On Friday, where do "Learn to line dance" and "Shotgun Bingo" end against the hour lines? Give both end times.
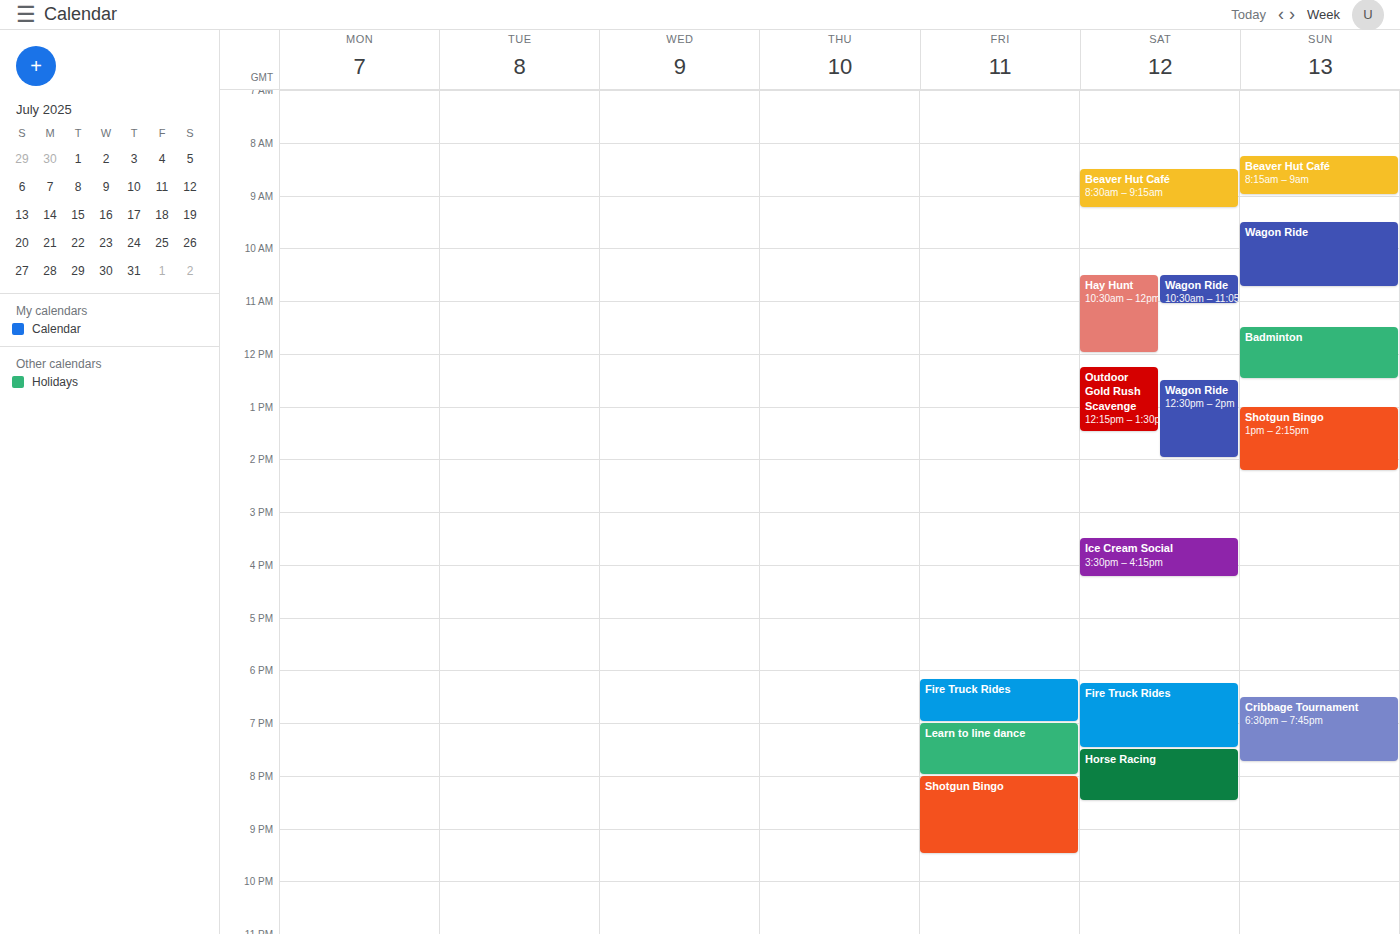
"Learn to line dance": 8:00 PM, exactly on the 8 PM line. "Shotgun Bingo": 9:30 PM, halfway between the 9 PM and 10 PM lines.